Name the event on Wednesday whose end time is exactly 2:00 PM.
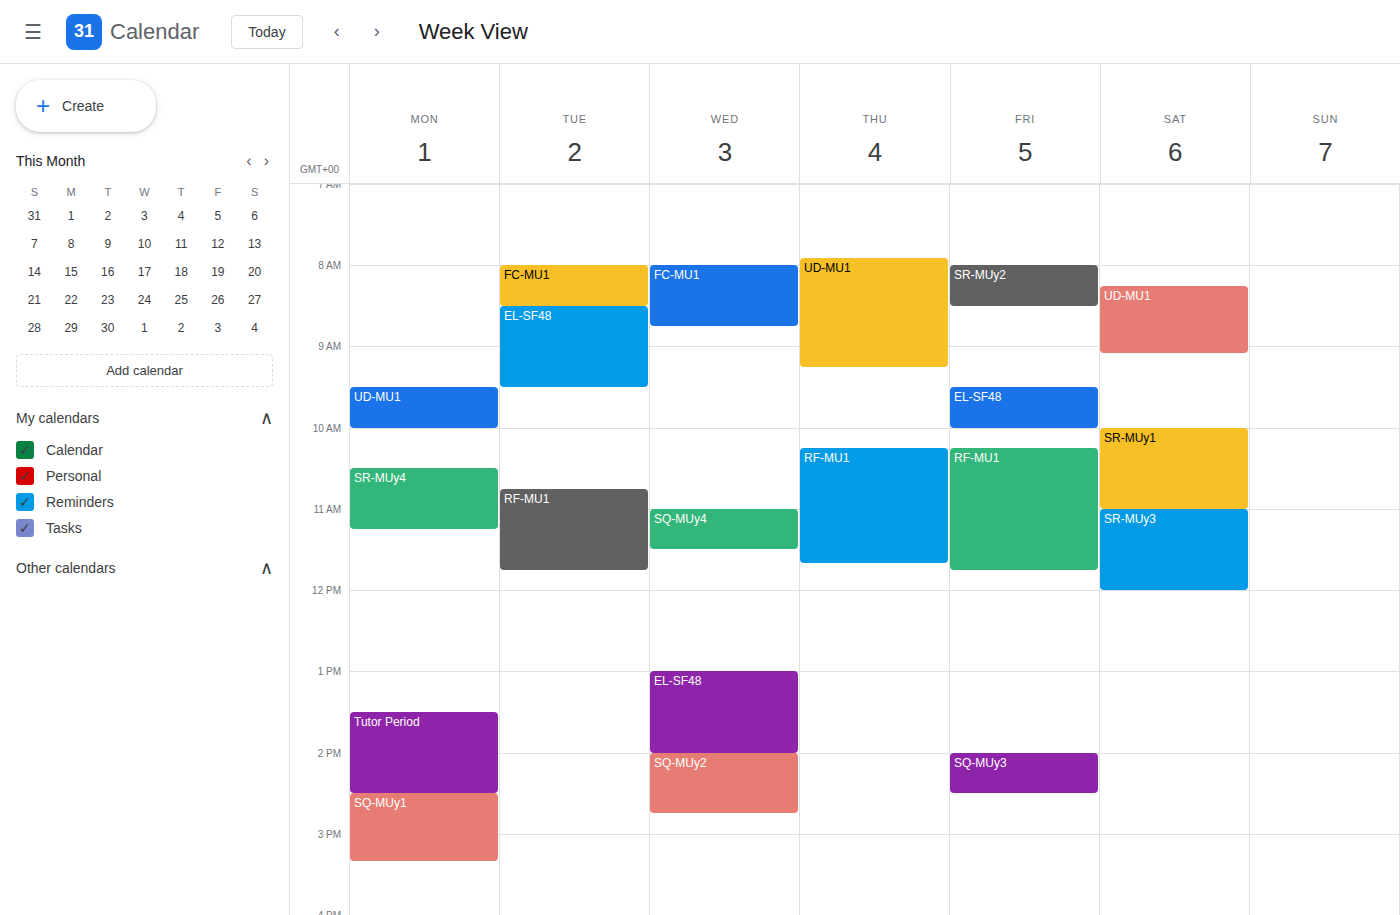
"EL-SF48"